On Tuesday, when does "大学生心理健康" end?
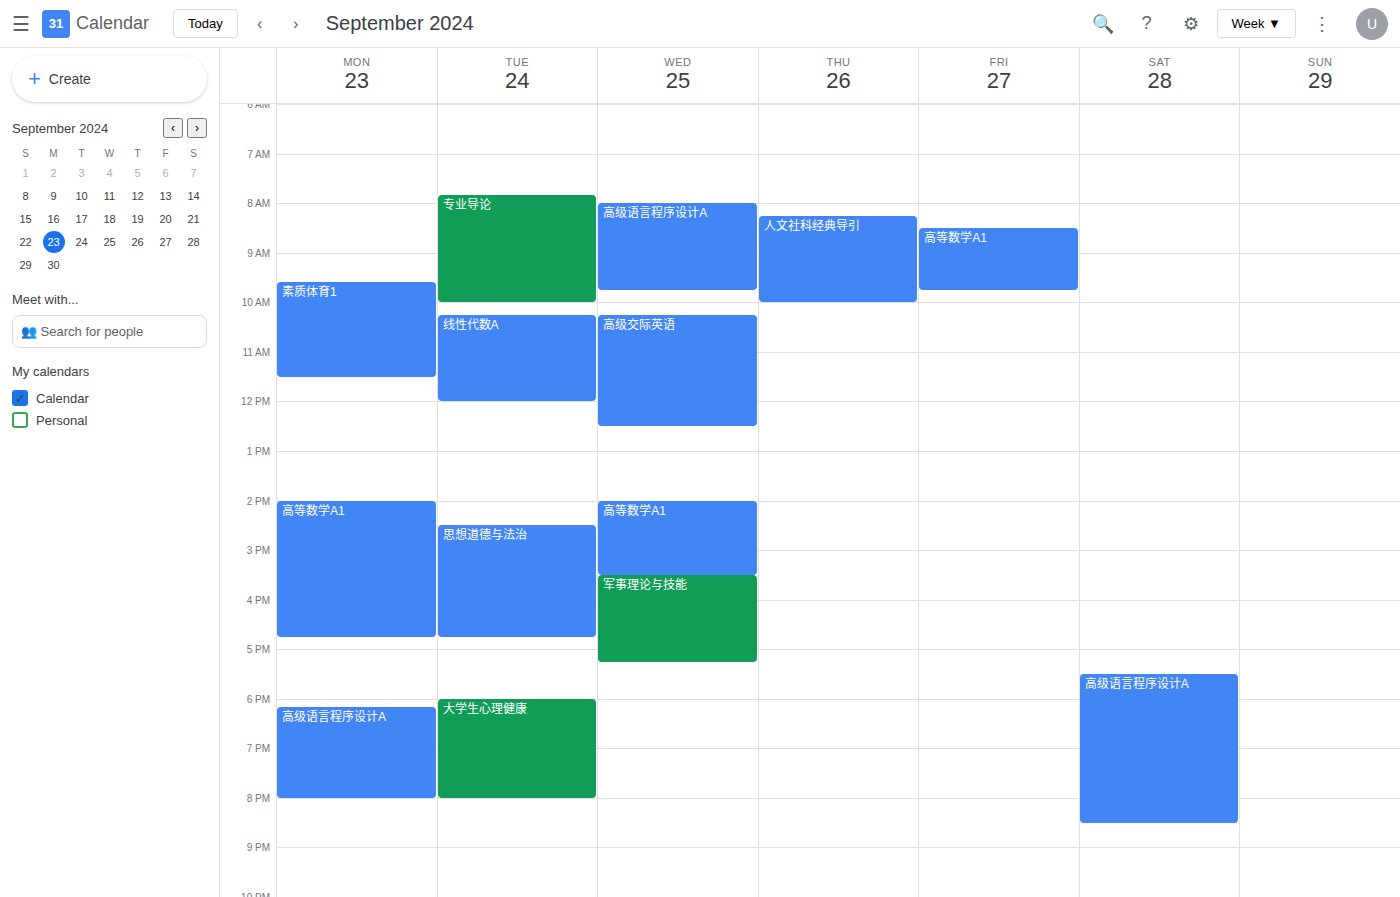
8:00 PM